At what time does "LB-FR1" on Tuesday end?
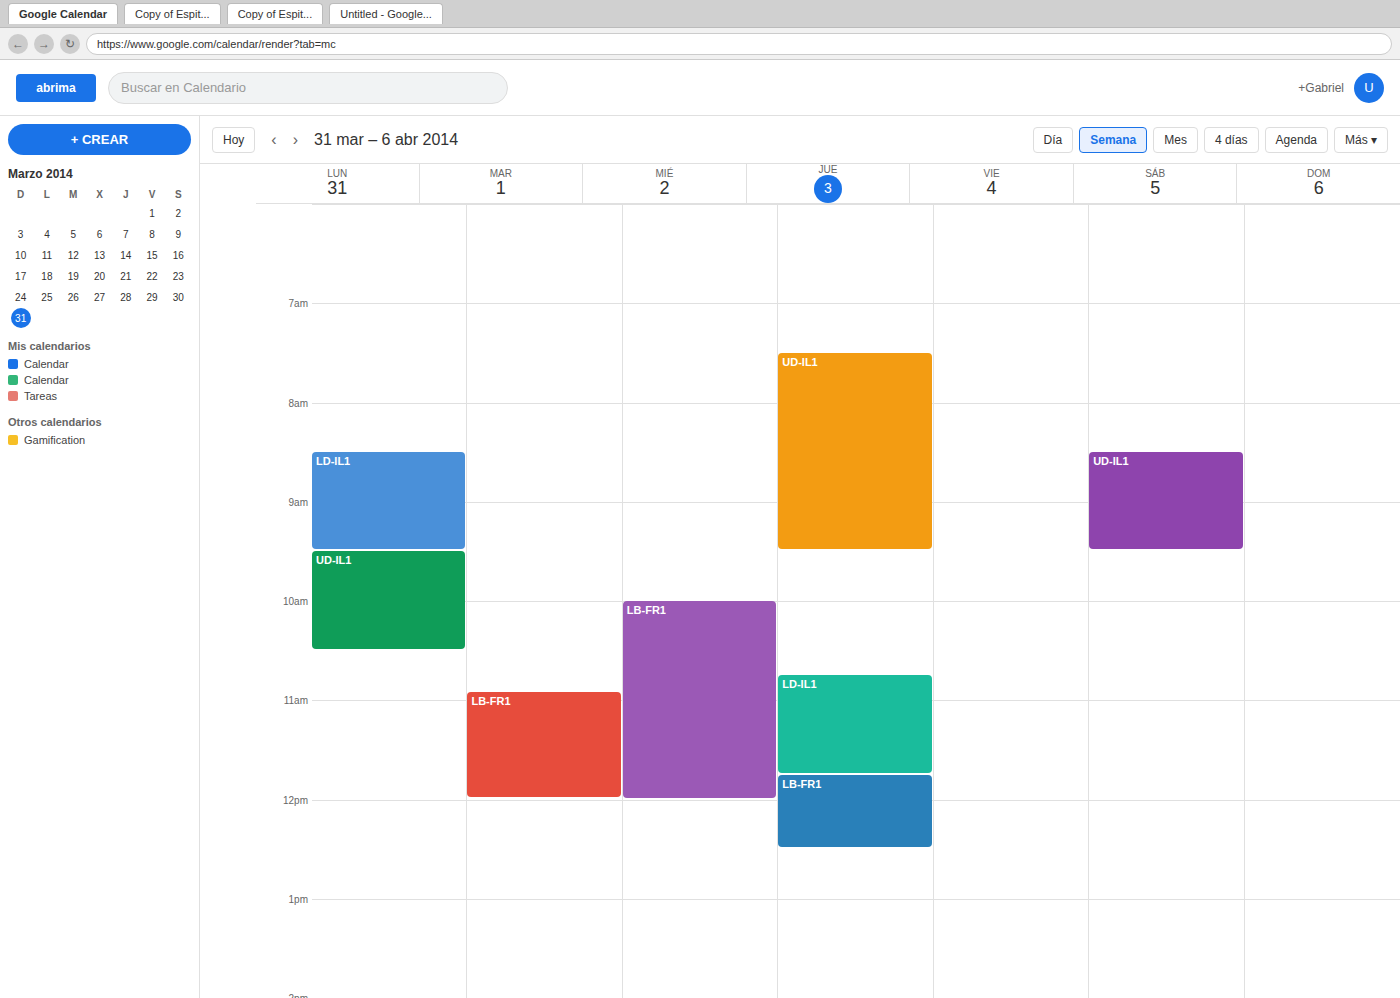
12:00 PM